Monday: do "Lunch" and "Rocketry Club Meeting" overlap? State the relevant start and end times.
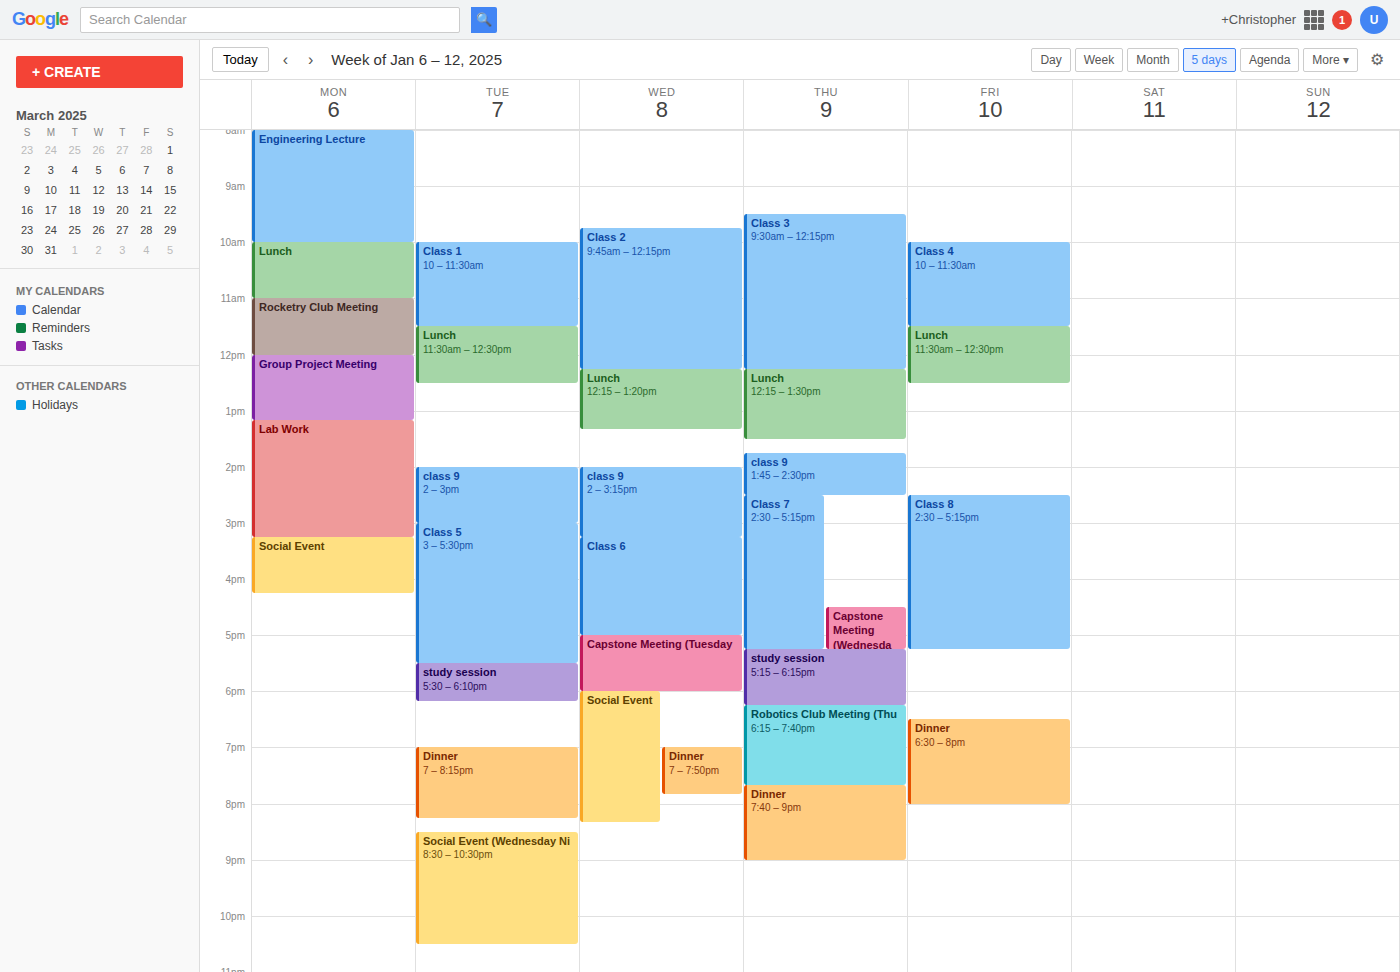
"Lunch" ends at 11:00 AM, exactly when "Rocketry Club Meeting" starts -- they touch but do not overlap.